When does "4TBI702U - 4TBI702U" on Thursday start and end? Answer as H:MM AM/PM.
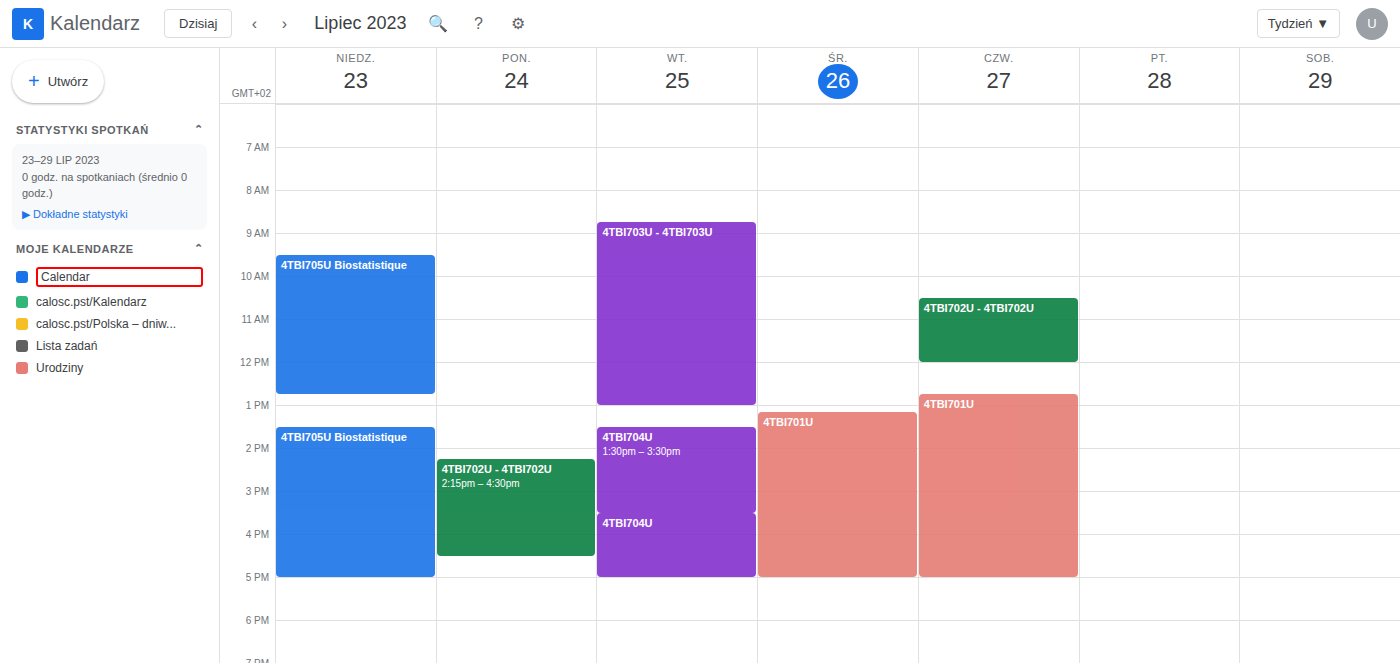
10:30 AM to 12:00 PM